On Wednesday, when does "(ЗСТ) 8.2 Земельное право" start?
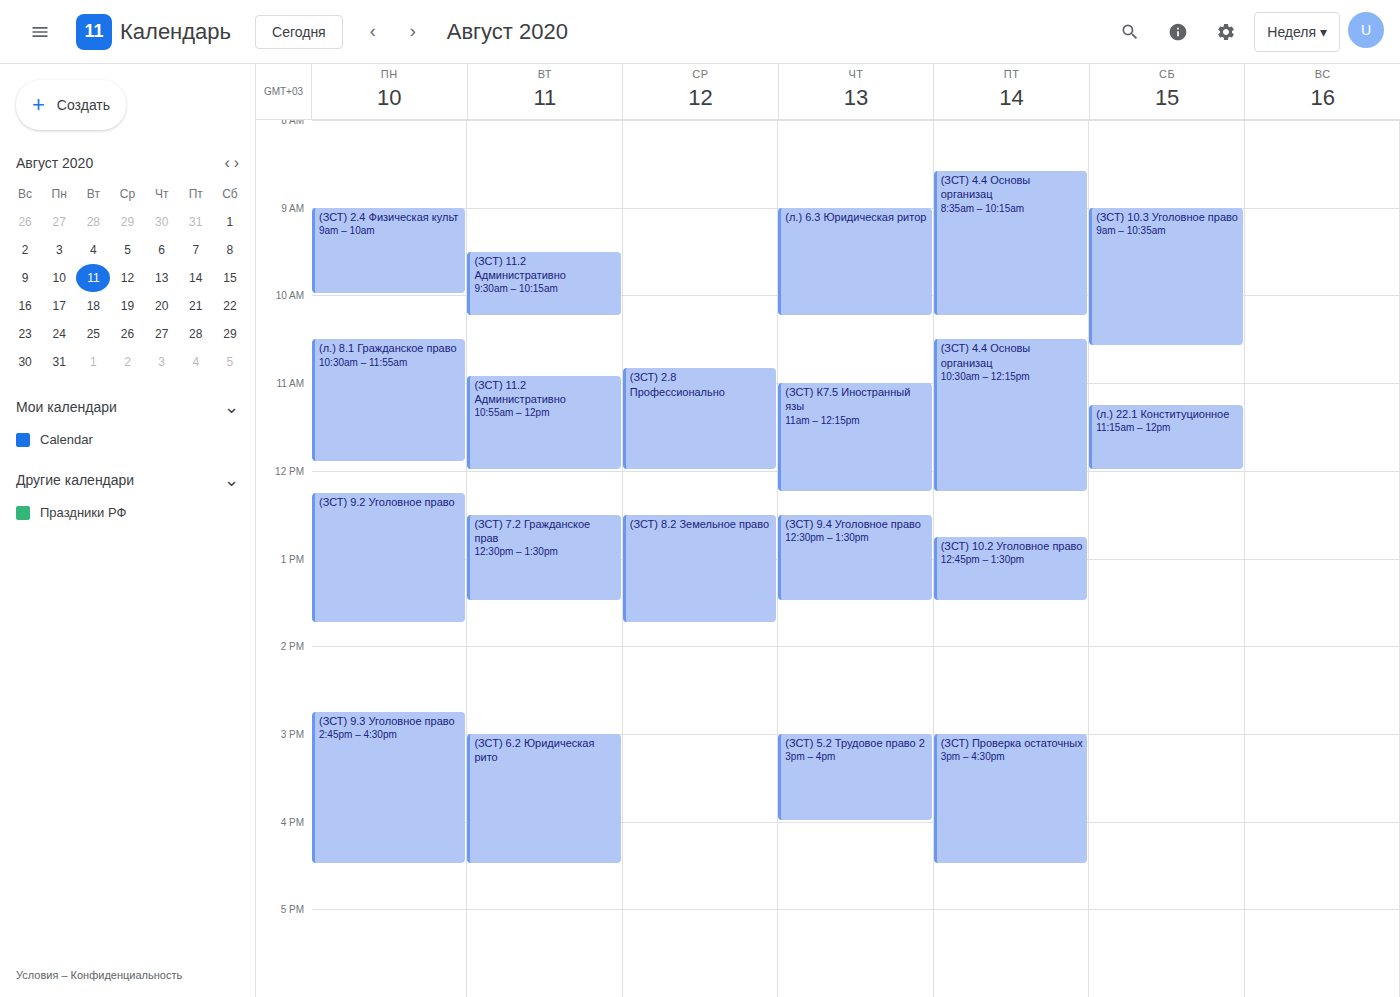
12:30 PM